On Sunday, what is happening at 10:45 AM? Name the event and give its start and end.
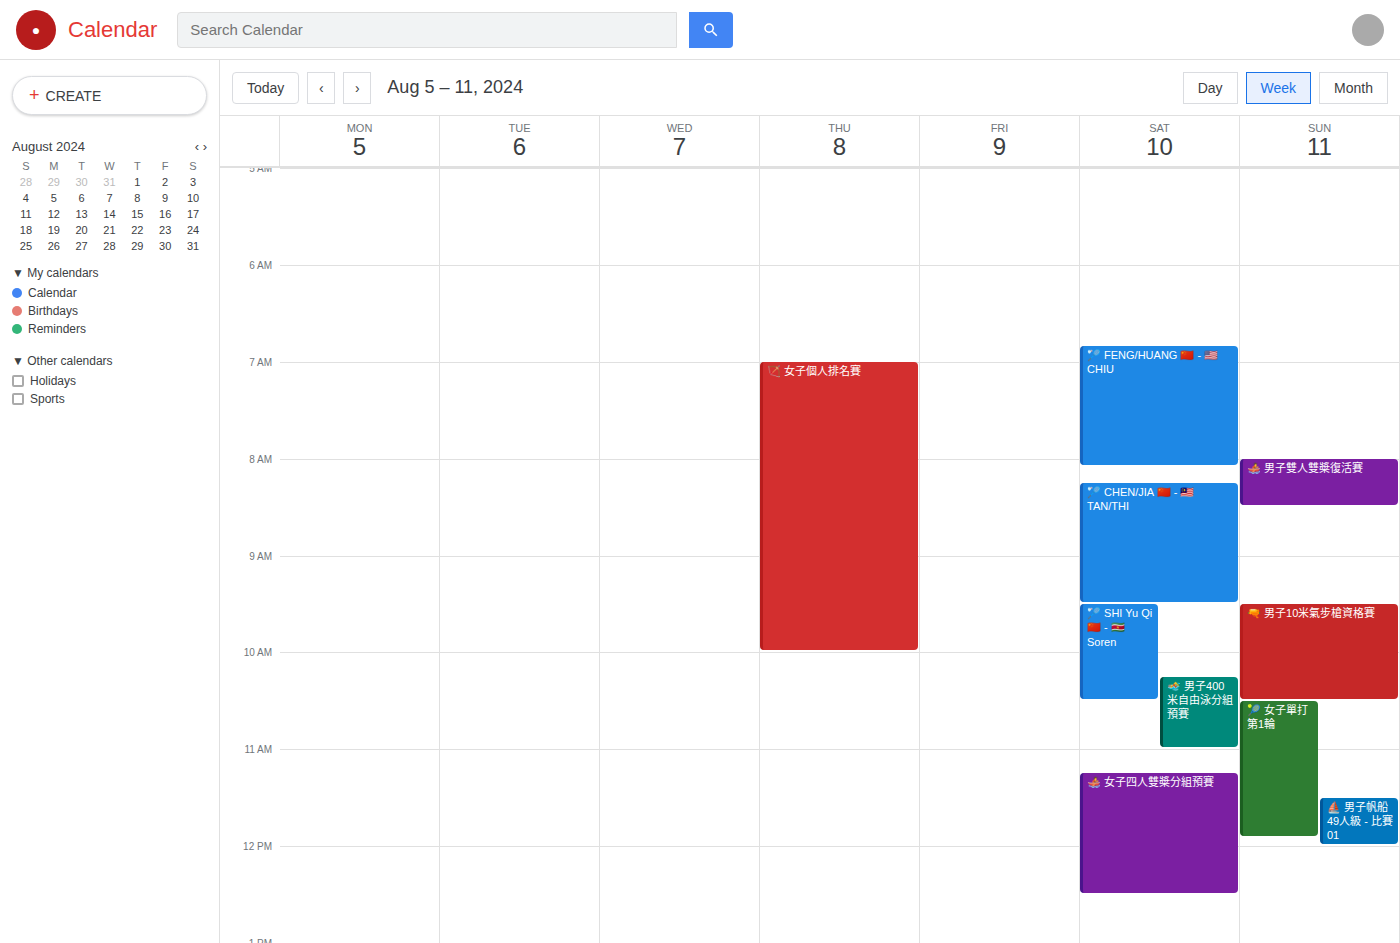
"🎾 女子單打第1輪", 10:30 AM to 11:55 AM